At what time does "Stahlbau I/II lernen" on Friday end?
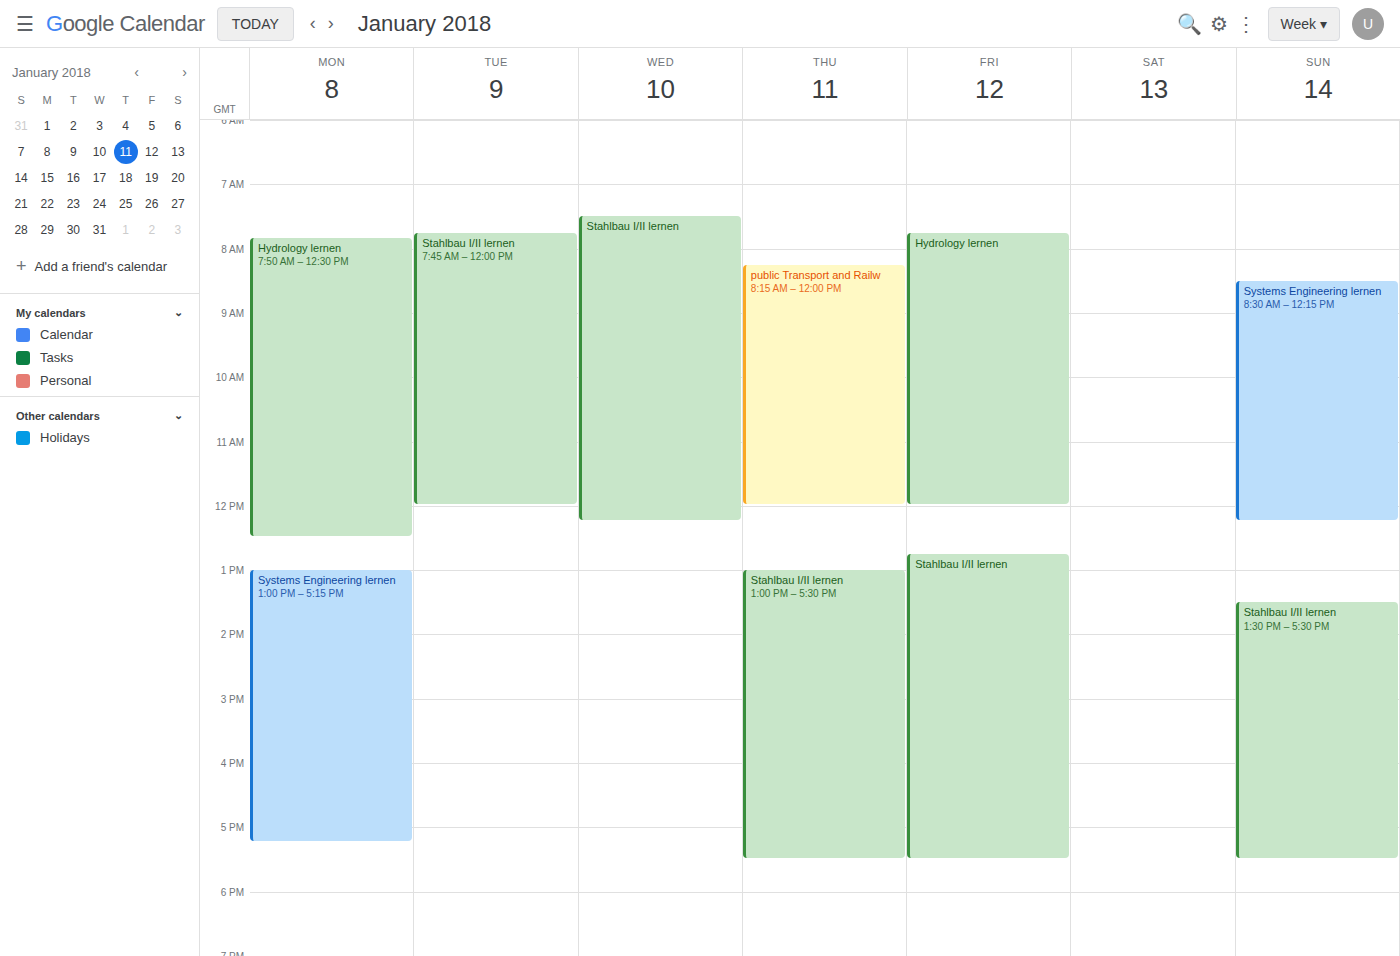
5:30 PM